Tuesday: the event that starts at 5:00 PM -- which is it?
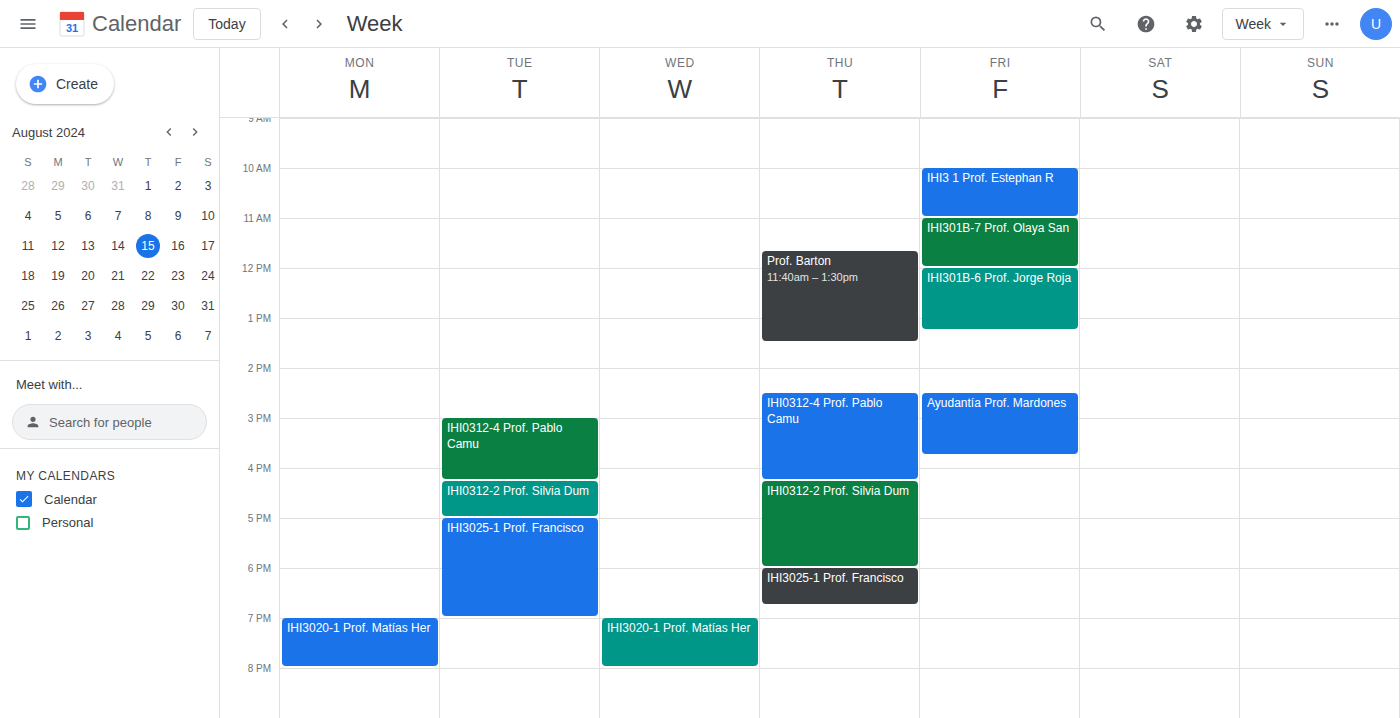
"IHI3025-1 Prof. Francisco"